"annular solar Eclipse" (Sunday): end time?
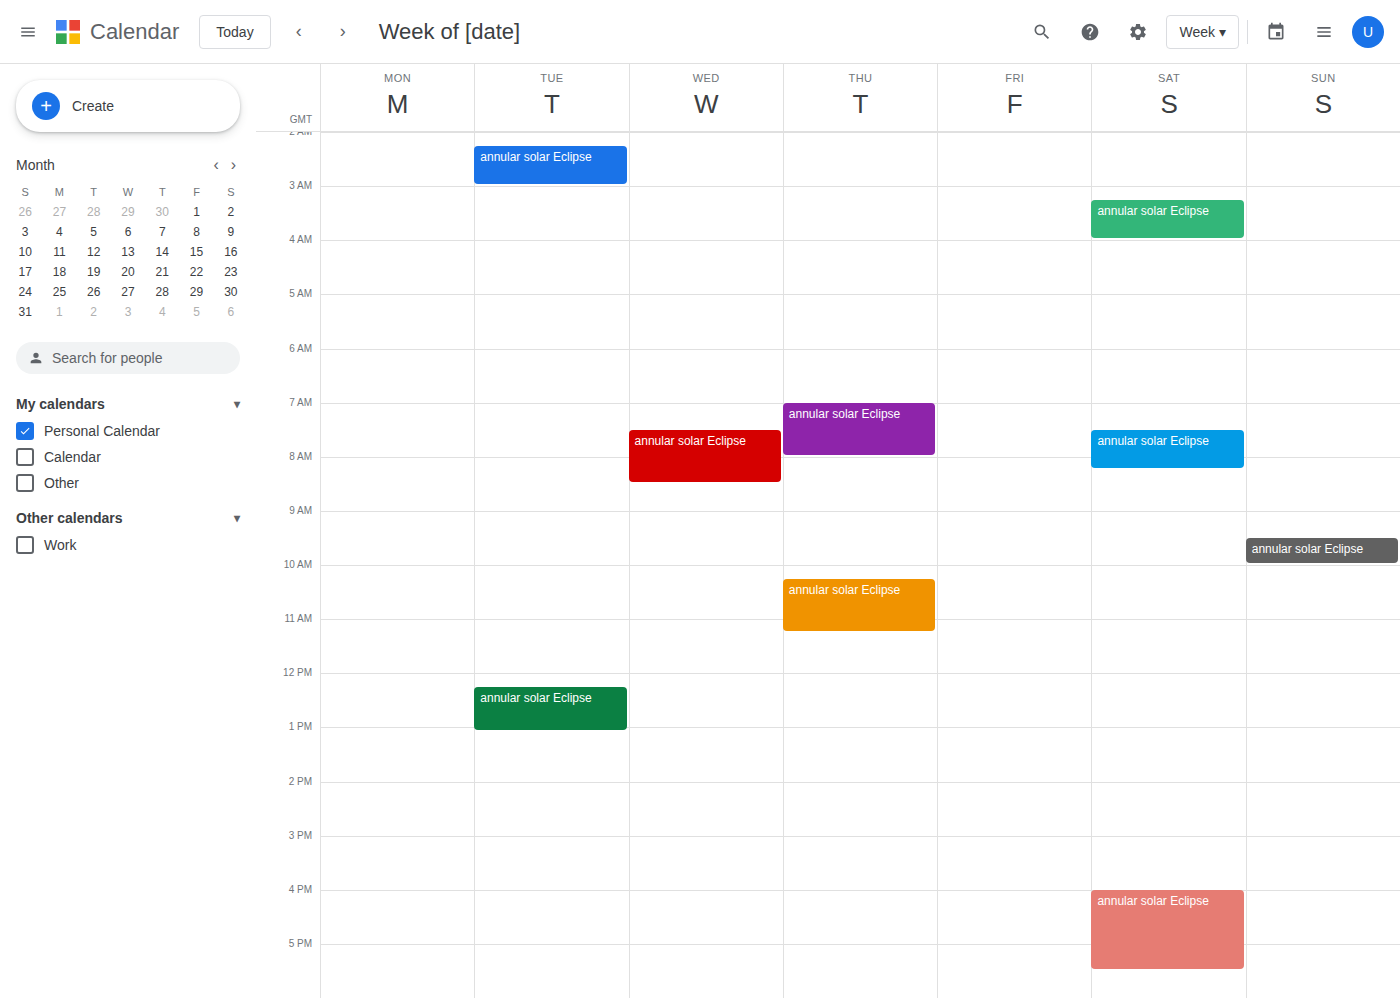
10:00